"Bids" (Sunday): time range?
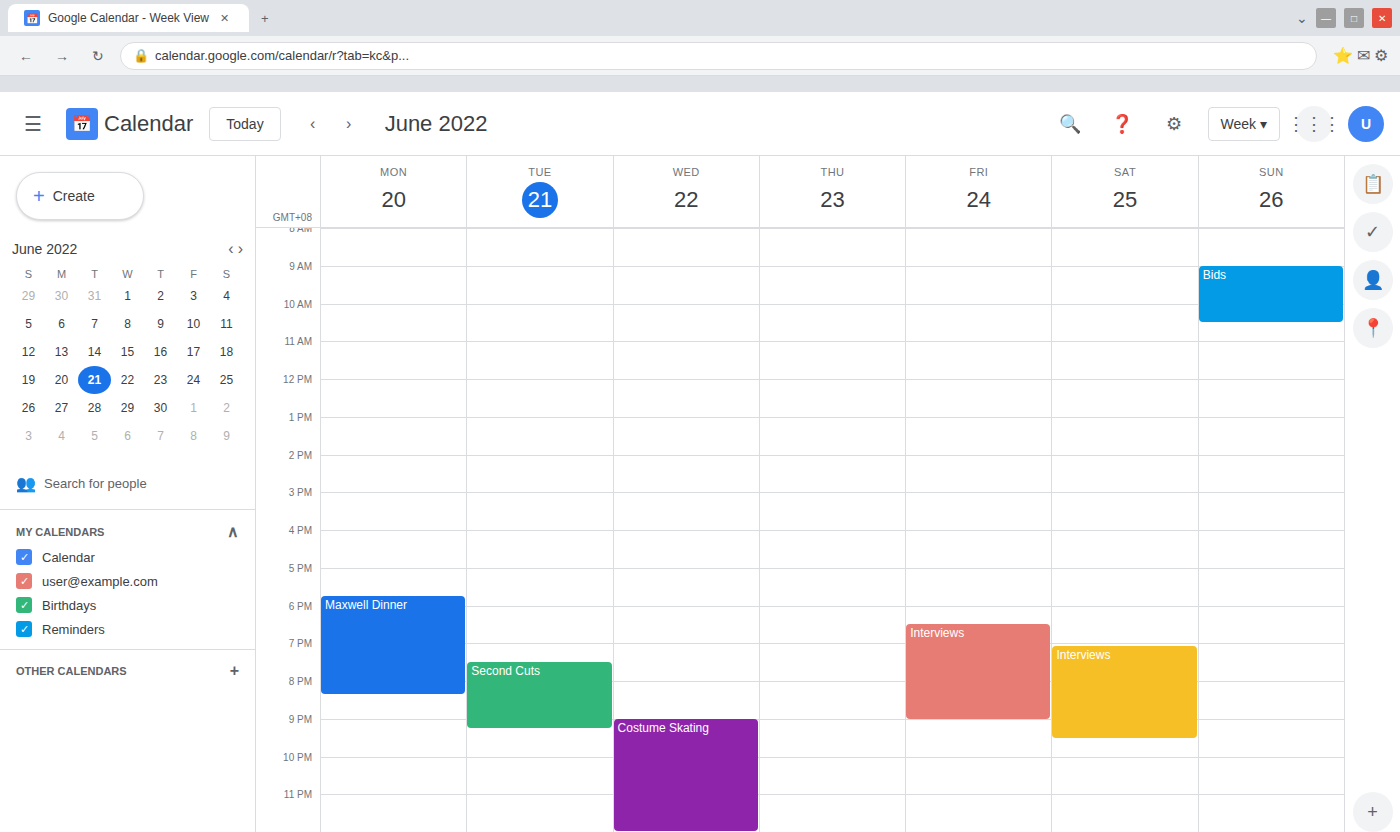
9:00 AM to 10:30 AM